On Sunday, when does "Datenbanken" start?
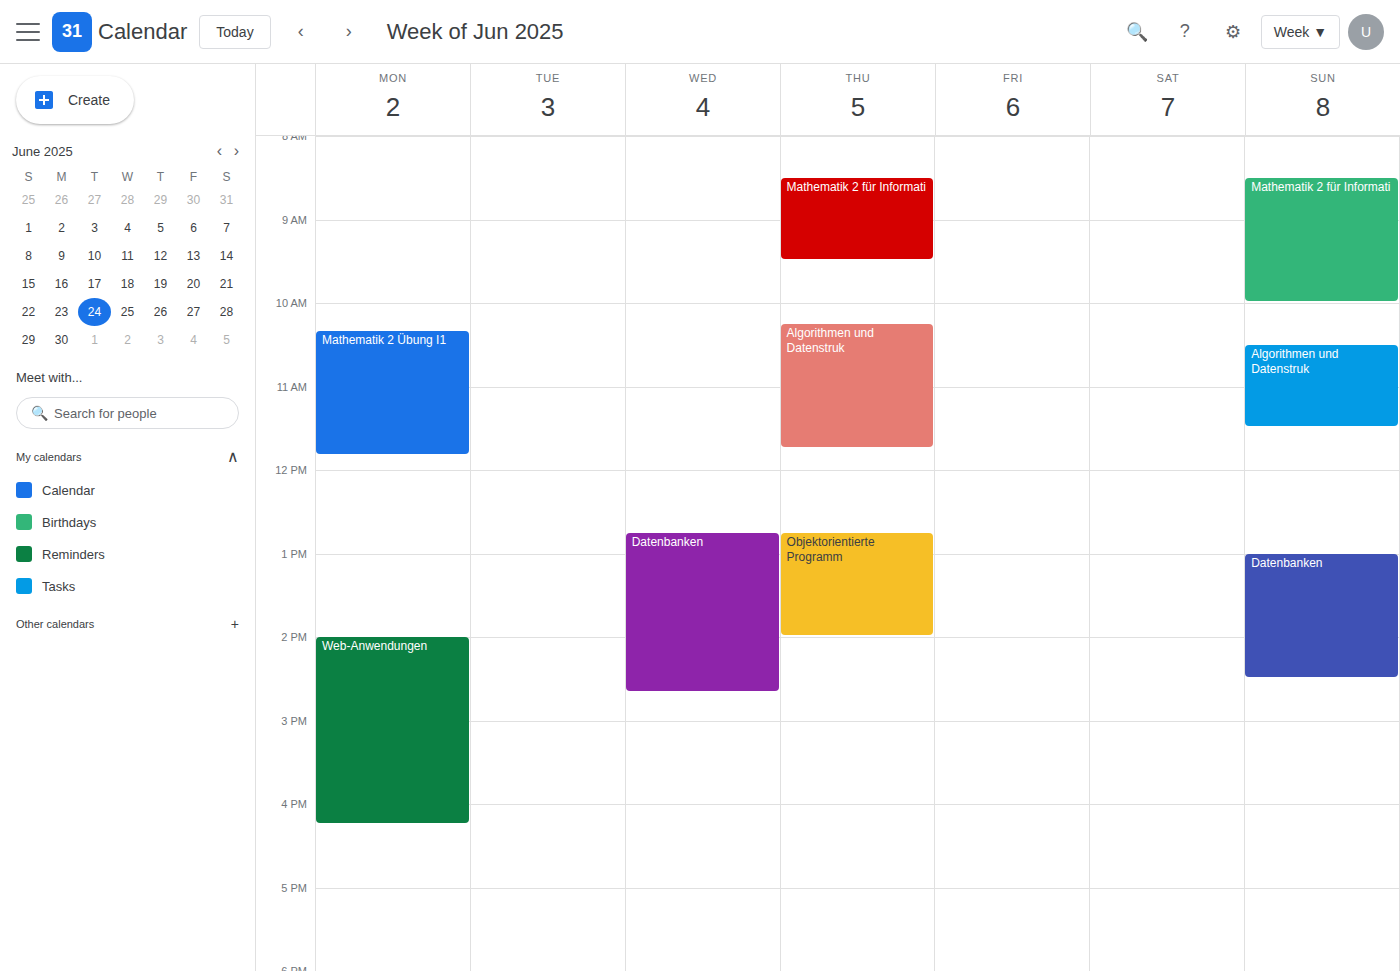
1:00 PM